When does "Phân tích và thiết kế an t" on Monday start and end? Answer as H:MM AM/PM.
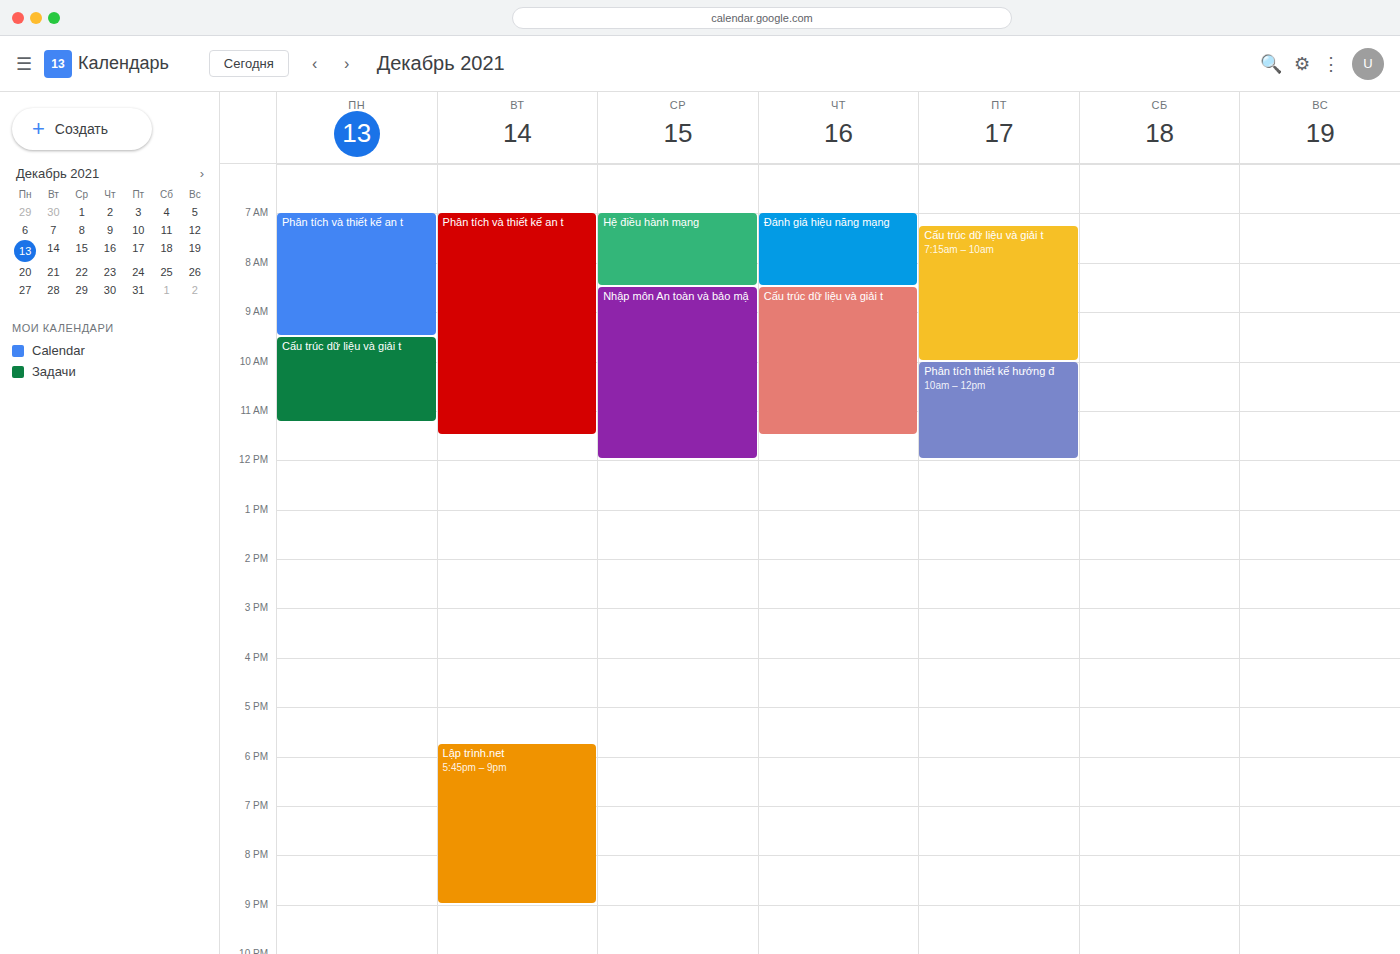
7:00 AM to 9:30 AM